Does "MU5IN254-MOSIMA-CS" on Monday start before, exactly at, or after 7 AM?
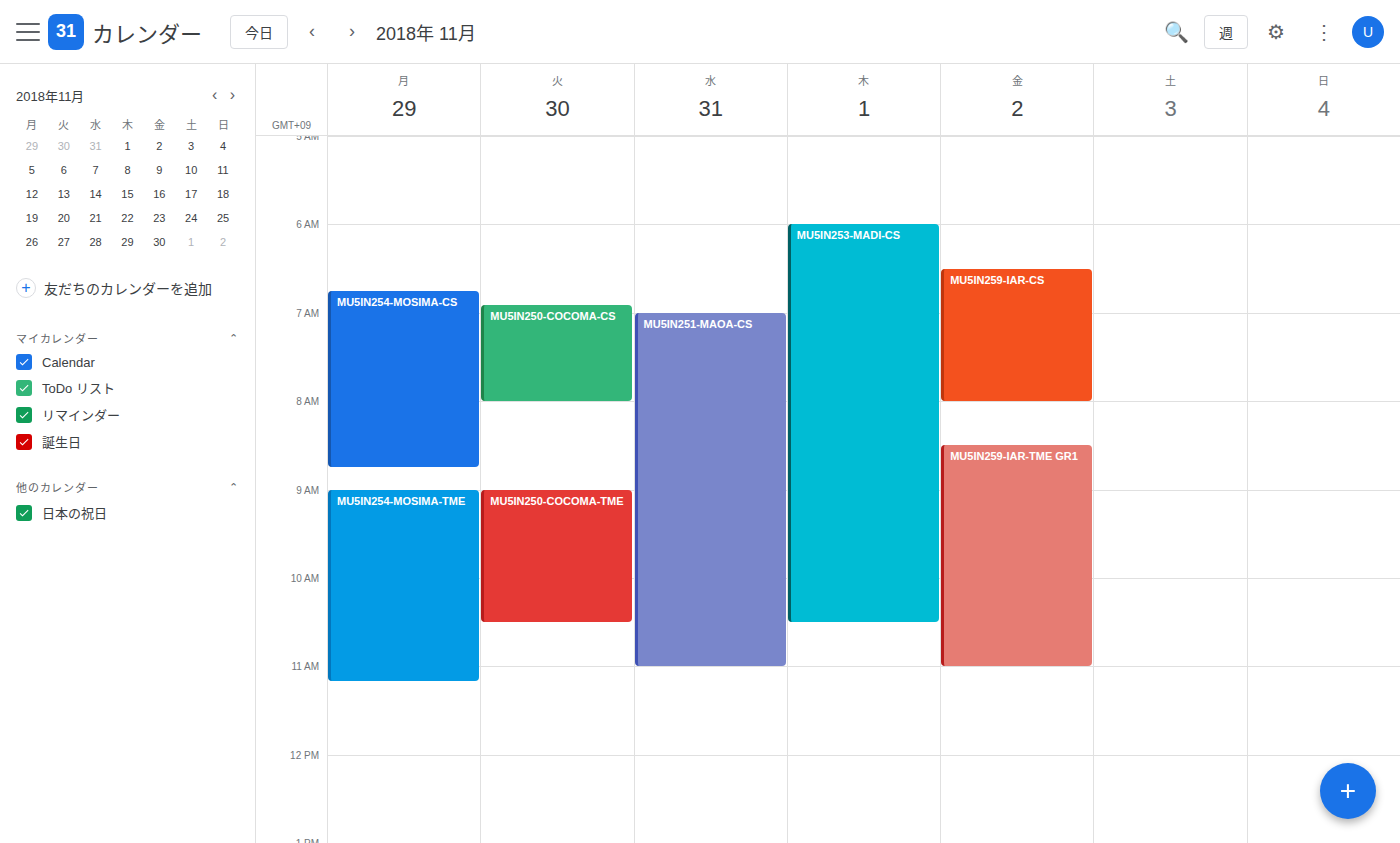
6:45 AM -- before 7 AM, 15 minutes above the 7 AM line.